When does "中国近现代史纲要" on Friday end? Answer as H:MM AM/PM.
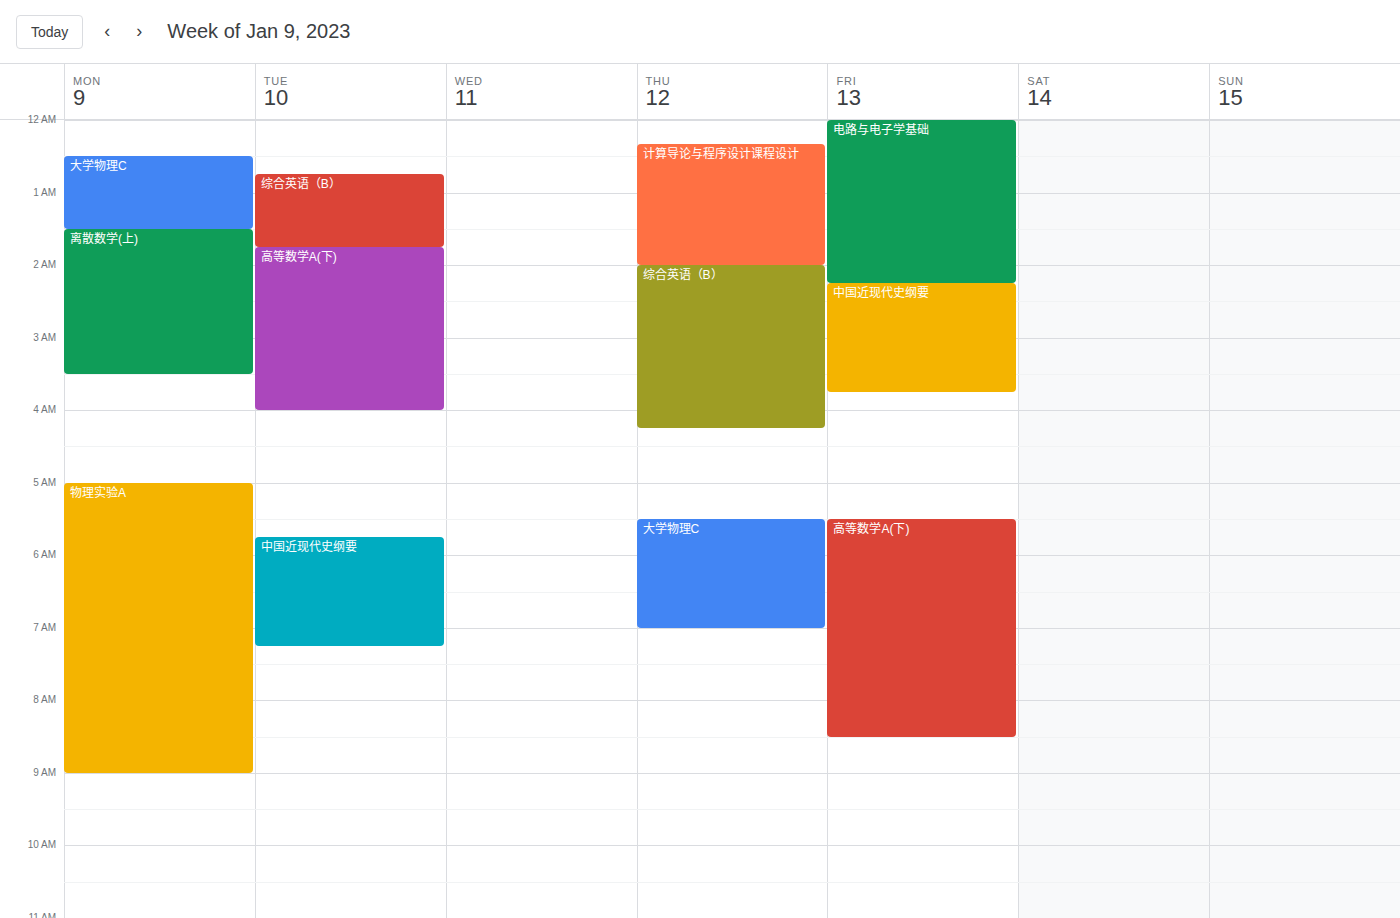
3:45 AM